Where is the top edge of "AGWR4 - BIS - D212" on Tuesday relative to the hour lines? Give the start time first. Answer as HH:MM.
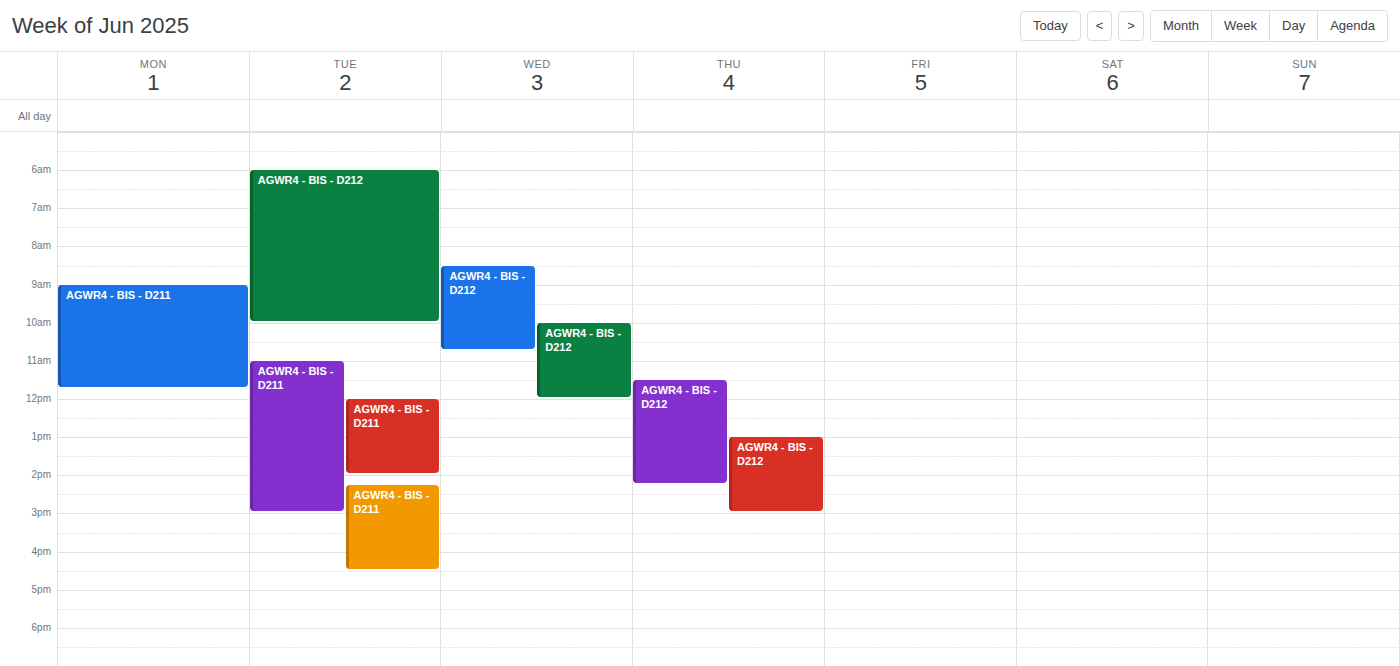
06:00 -- exactly on the 06:00 line.